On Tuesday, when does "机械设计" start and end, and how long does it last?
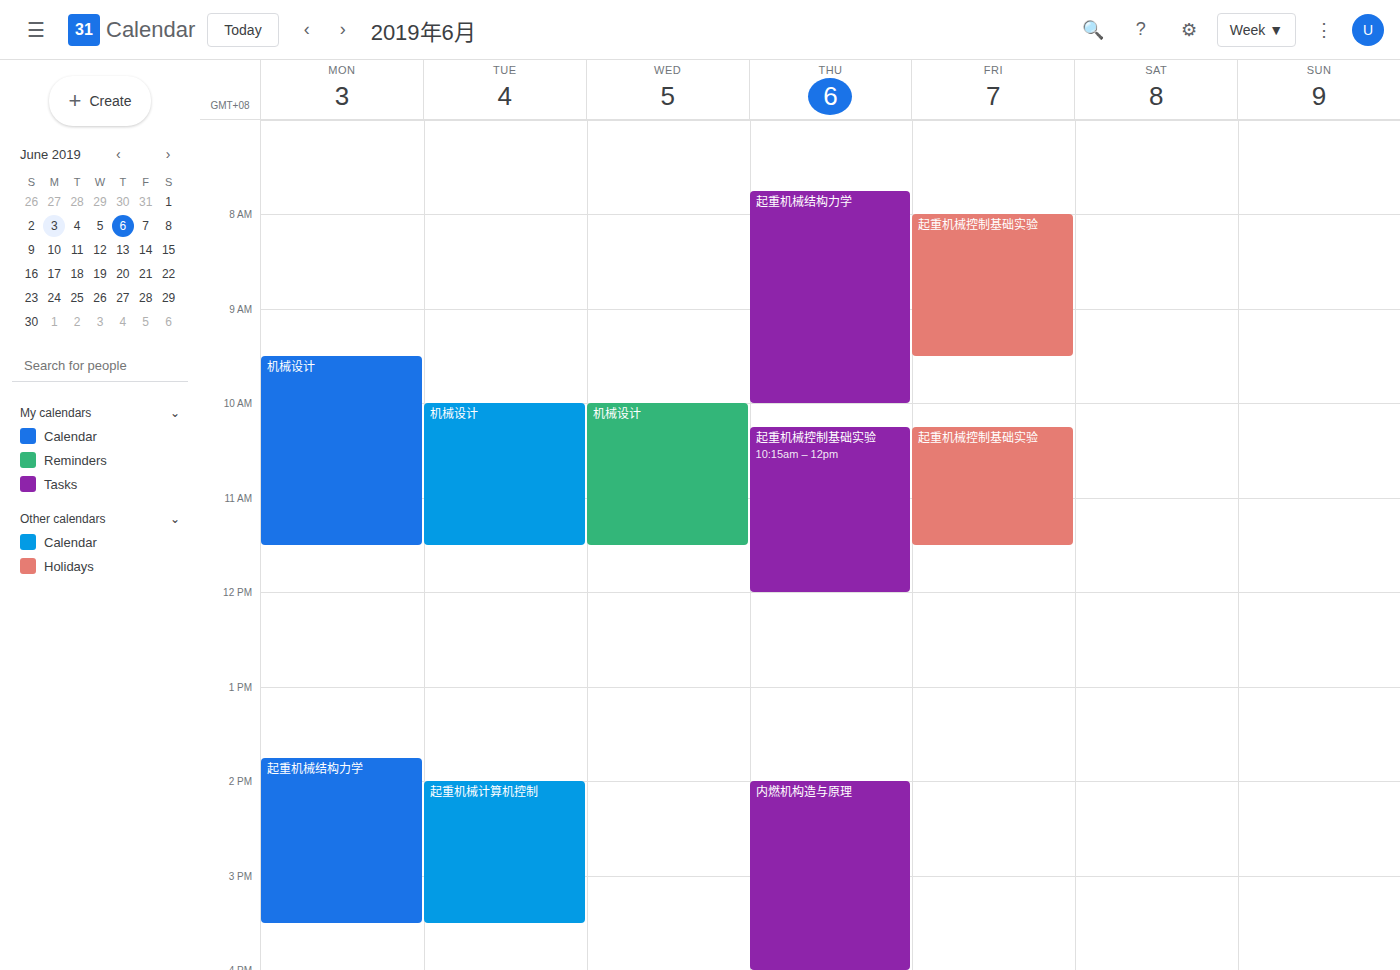
10:00 AM to 11:30 AM, 1 hour 30 minutes